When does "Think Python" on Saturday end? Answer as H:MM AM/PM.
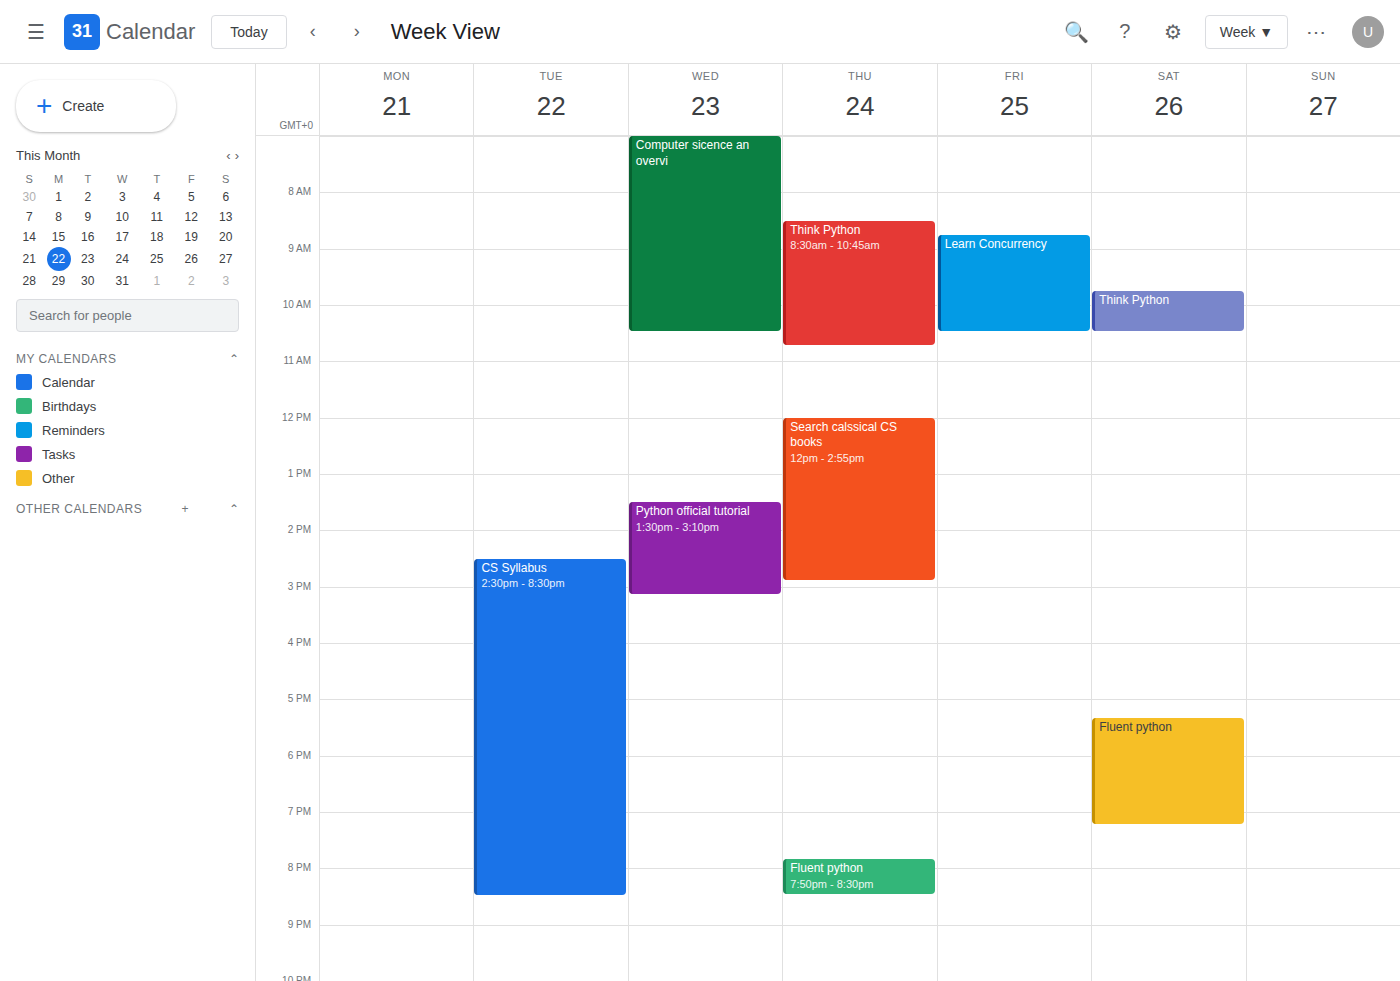
10:30 AM